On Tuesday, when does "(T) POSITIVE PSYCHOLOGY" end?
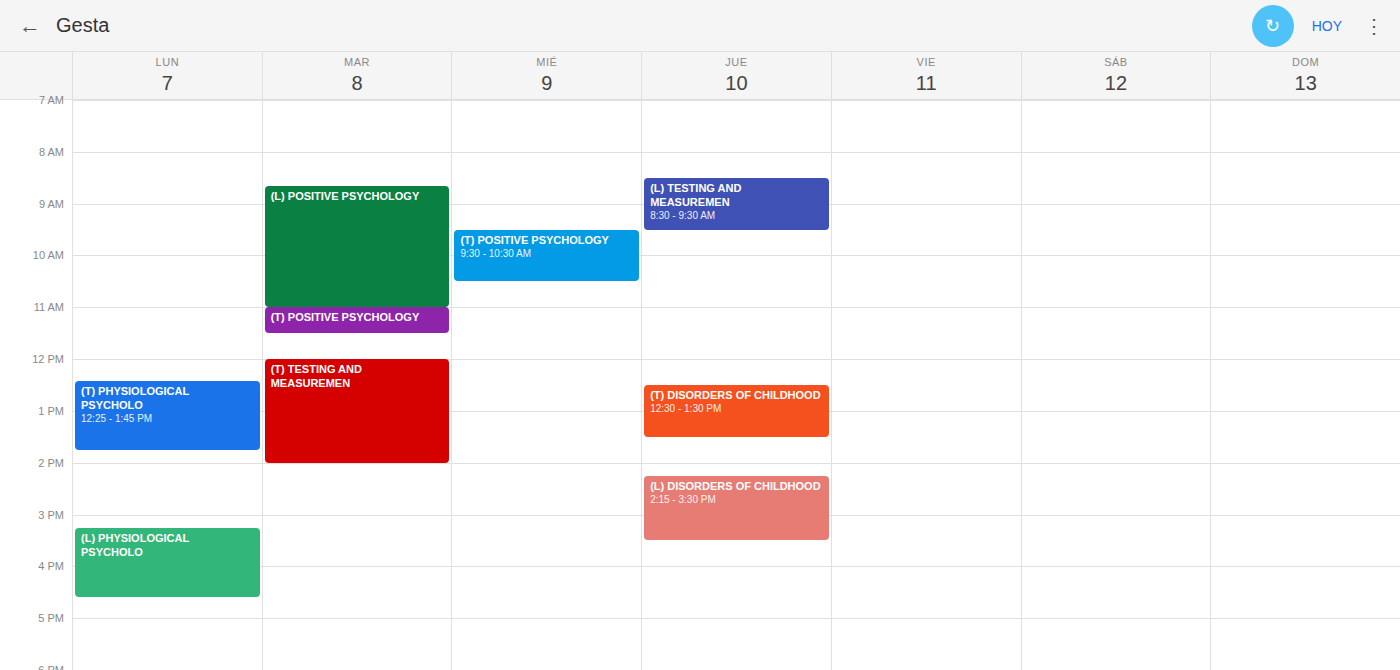
11:30 AM